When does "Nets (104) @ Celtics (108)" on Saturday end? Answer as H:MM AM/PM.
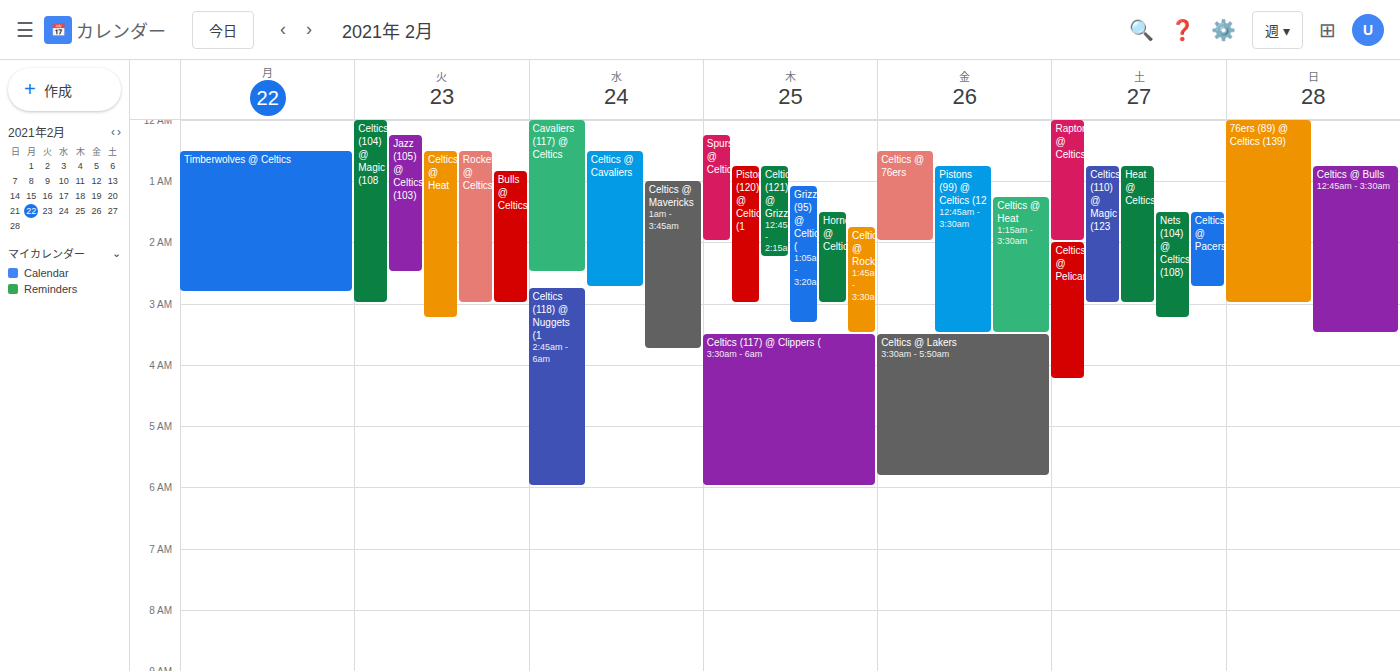
3:15 AM